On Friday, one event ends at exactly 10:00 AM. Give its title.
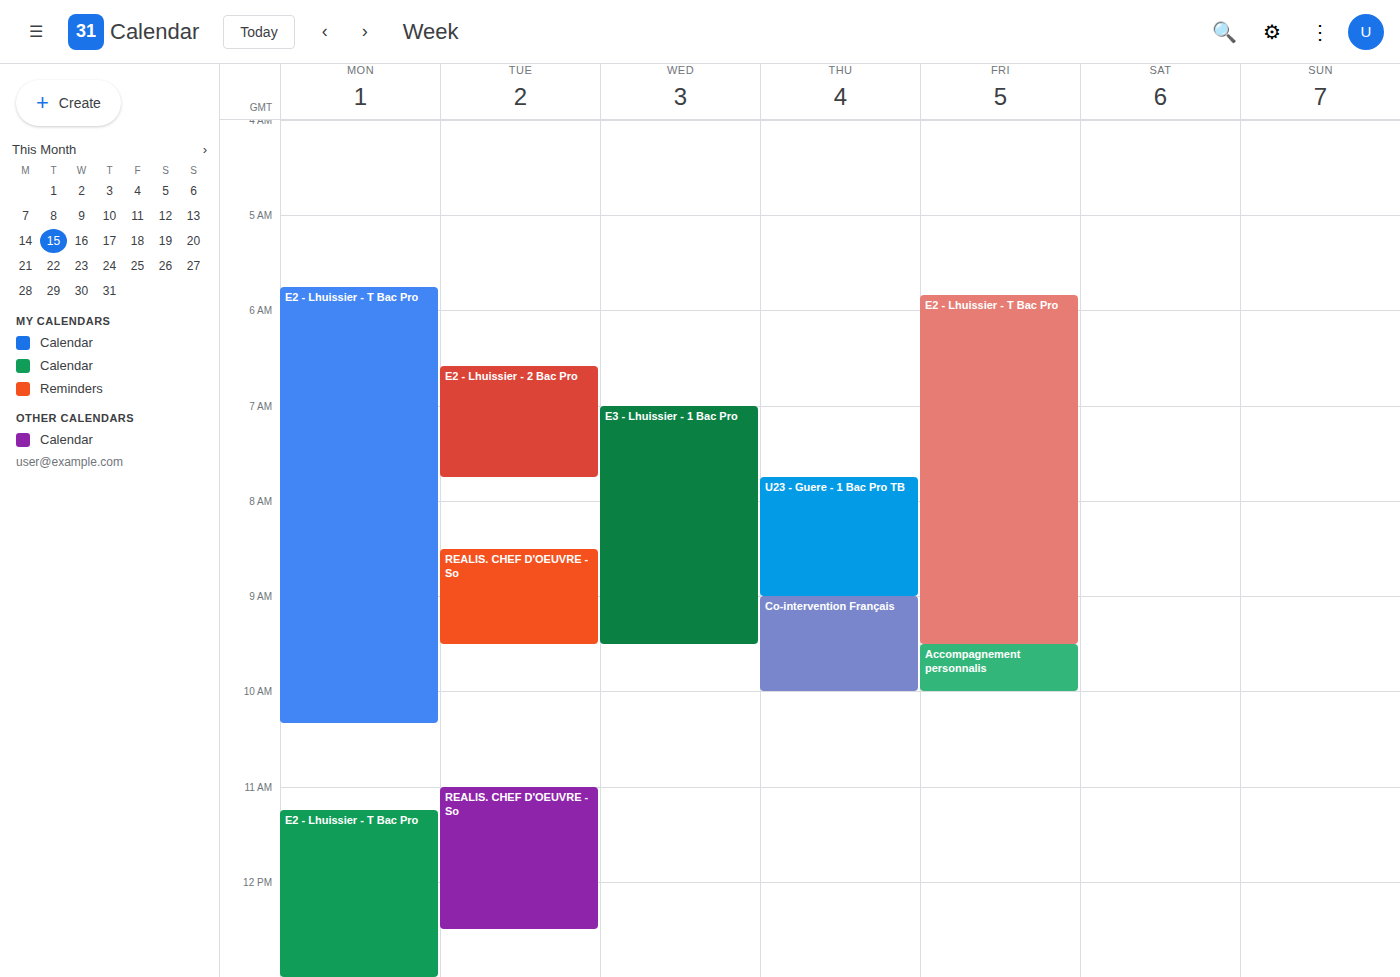
"Accompagnement personnalis"